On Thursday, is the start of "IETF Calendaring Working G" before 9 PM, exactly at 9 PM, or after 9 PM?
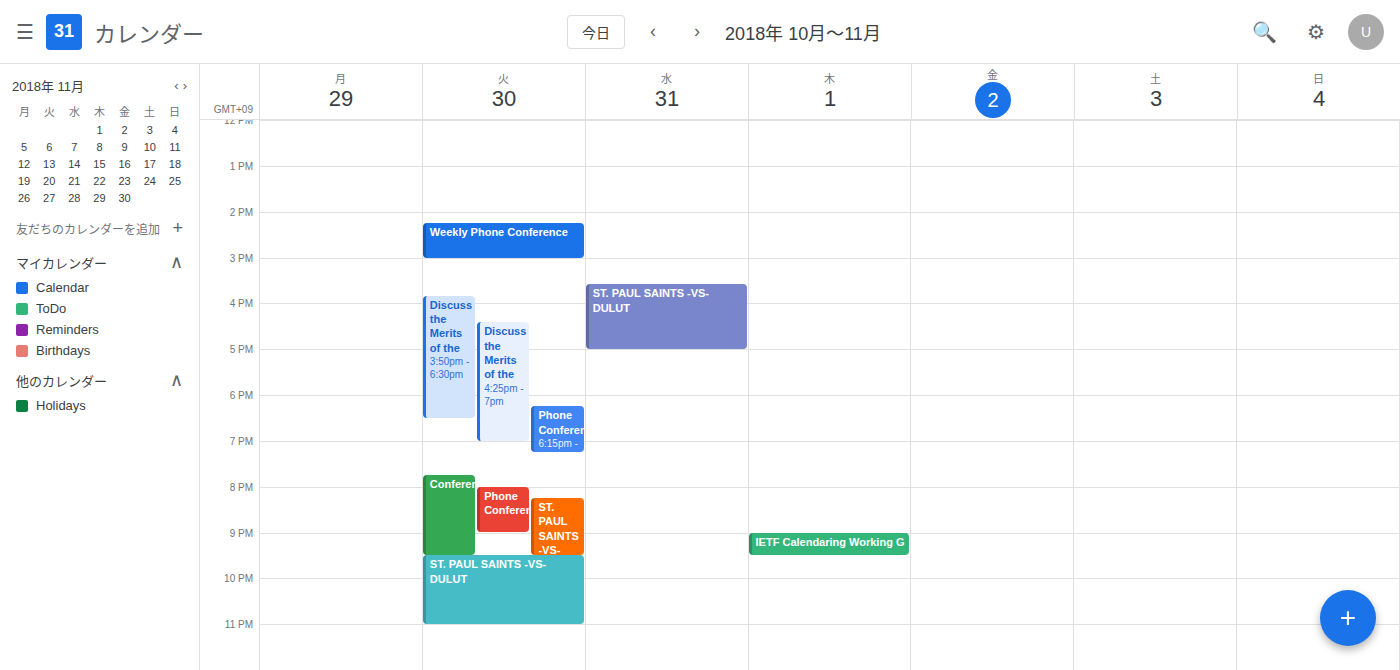
9:00 PM -- exactly at 9 PM, on the 9 PM line.